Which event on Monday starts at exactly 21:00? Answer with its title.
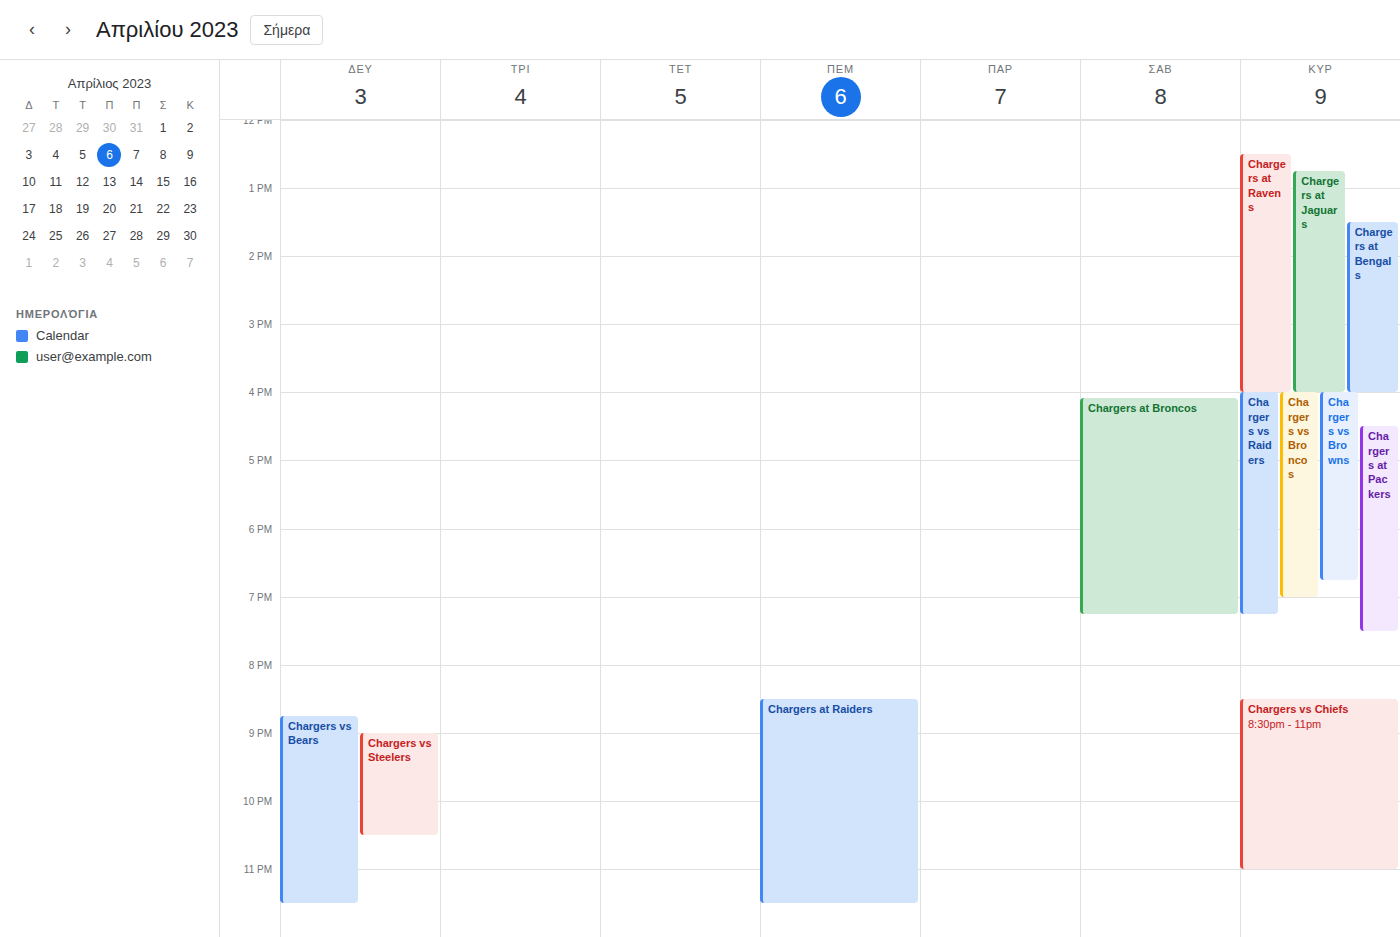
"Chargers vs Steelers"